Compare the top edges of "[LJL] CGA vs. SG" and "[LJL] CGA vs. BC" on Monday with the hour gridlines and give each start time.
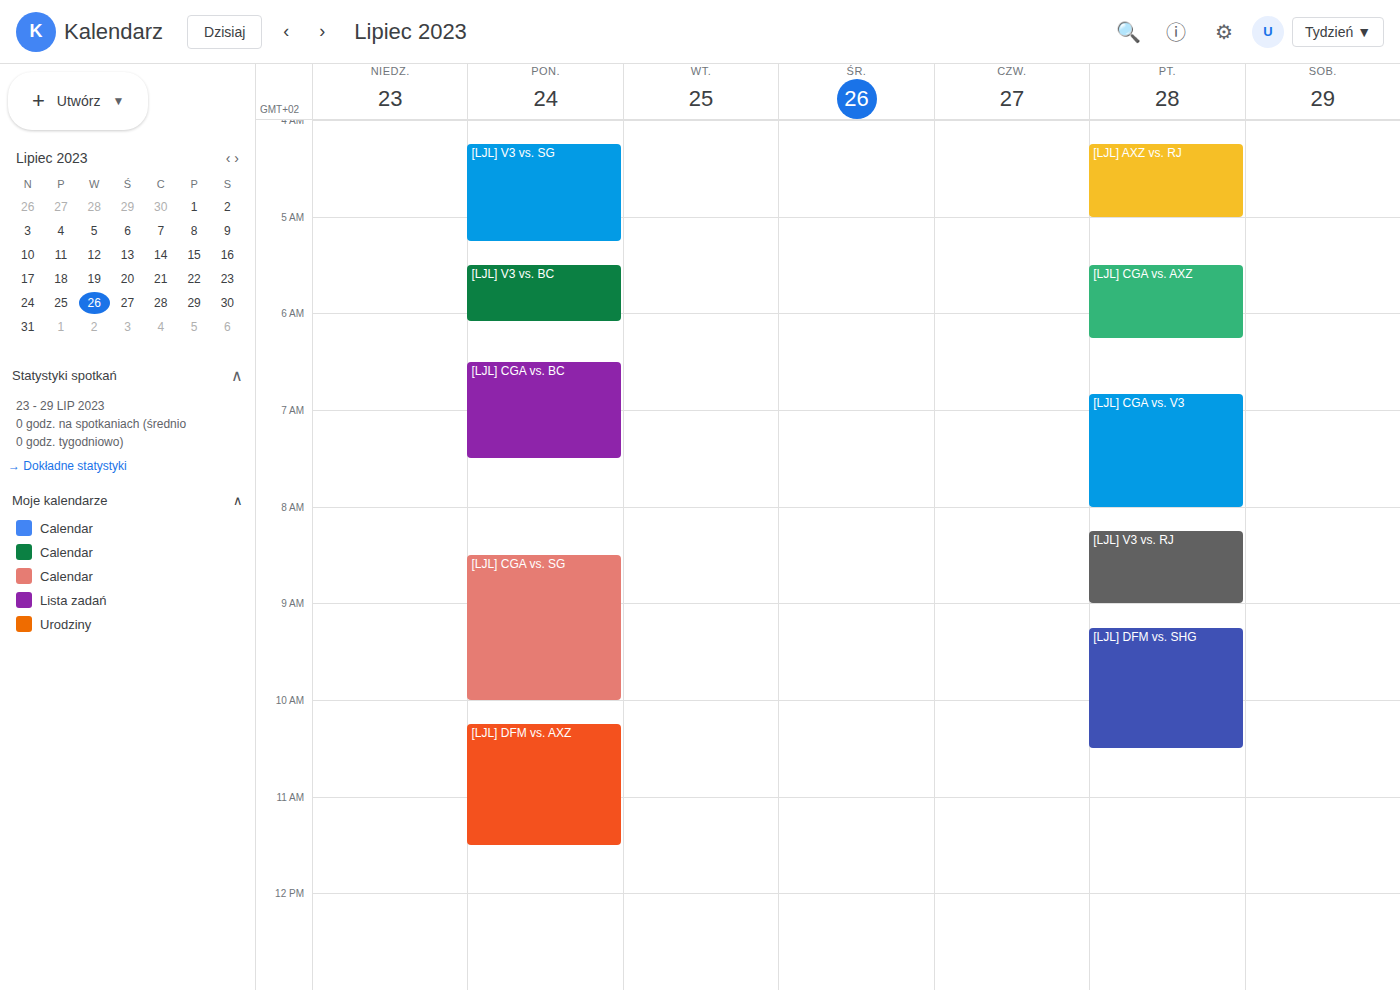
"[LJL] CGA vs. SG": 8:30 AM, halfway between the 8 AM and 9 AM lines. "[LJL] CGA vs. BC": 6:30 AM, halfway between the 6 AM and 7 AM lines.